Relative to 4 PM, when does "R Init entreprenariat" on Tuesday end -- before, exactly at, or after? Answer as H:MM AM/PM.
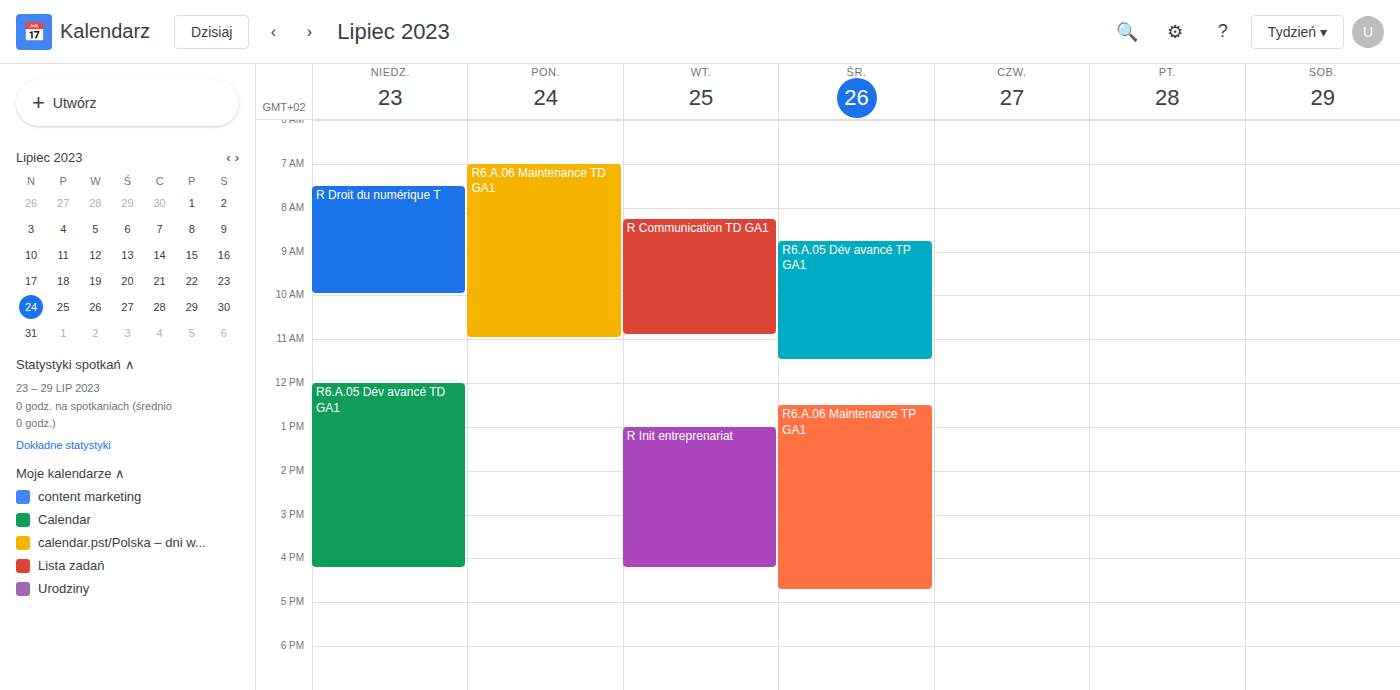
4:15 PM -- after 4 PM, 15 minutes below the 4 PM line.